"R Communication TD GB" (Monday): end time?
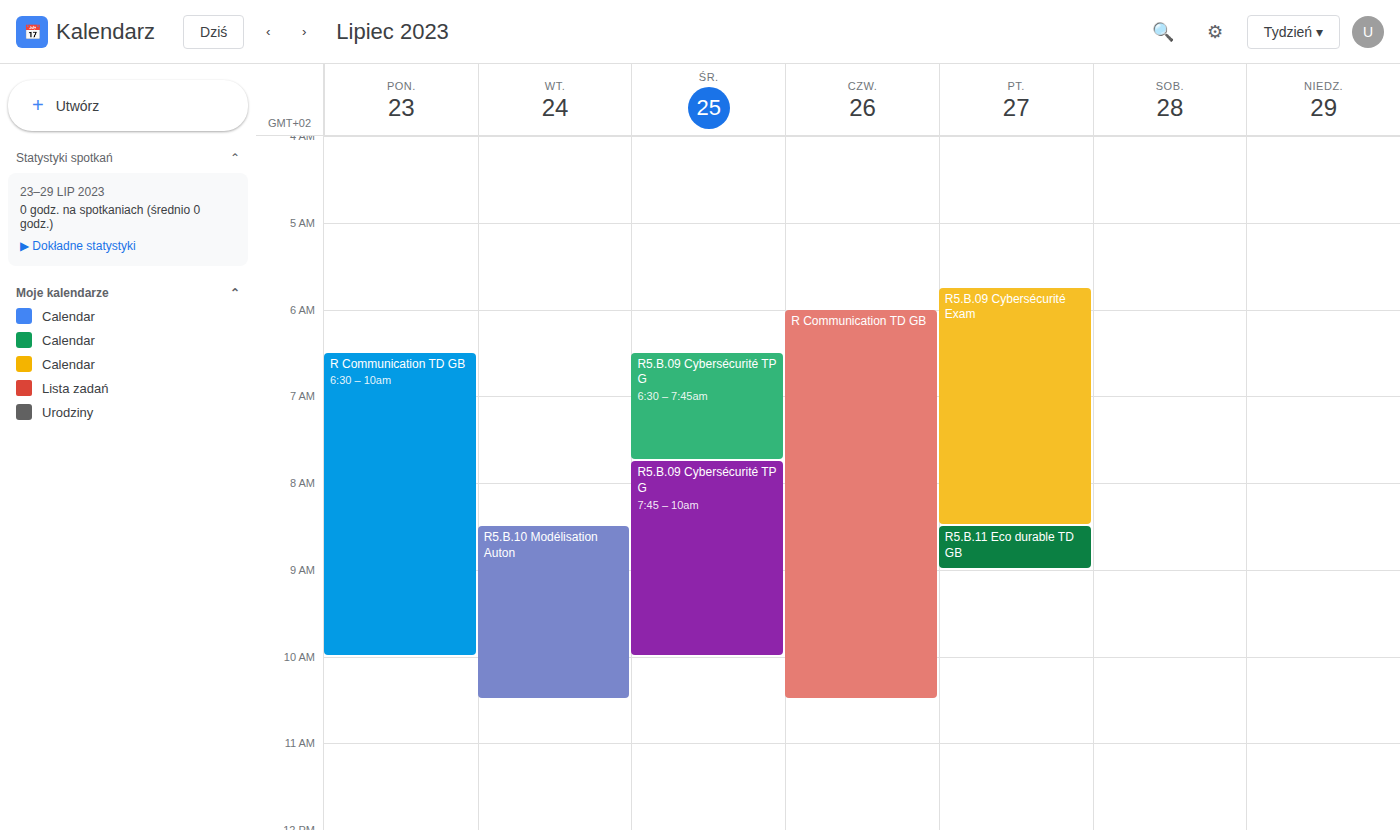
10:00 AM